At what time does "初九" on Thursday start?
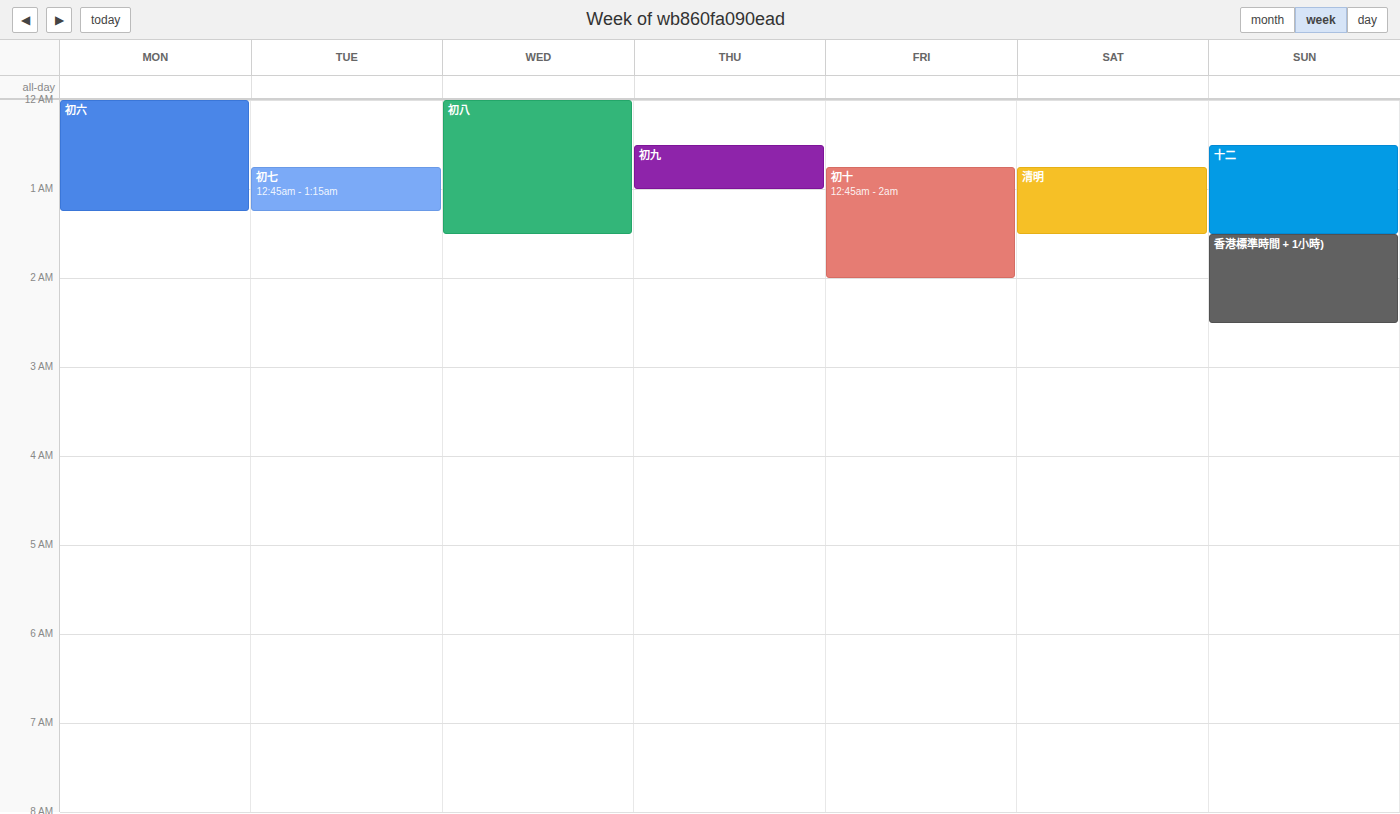
00:30